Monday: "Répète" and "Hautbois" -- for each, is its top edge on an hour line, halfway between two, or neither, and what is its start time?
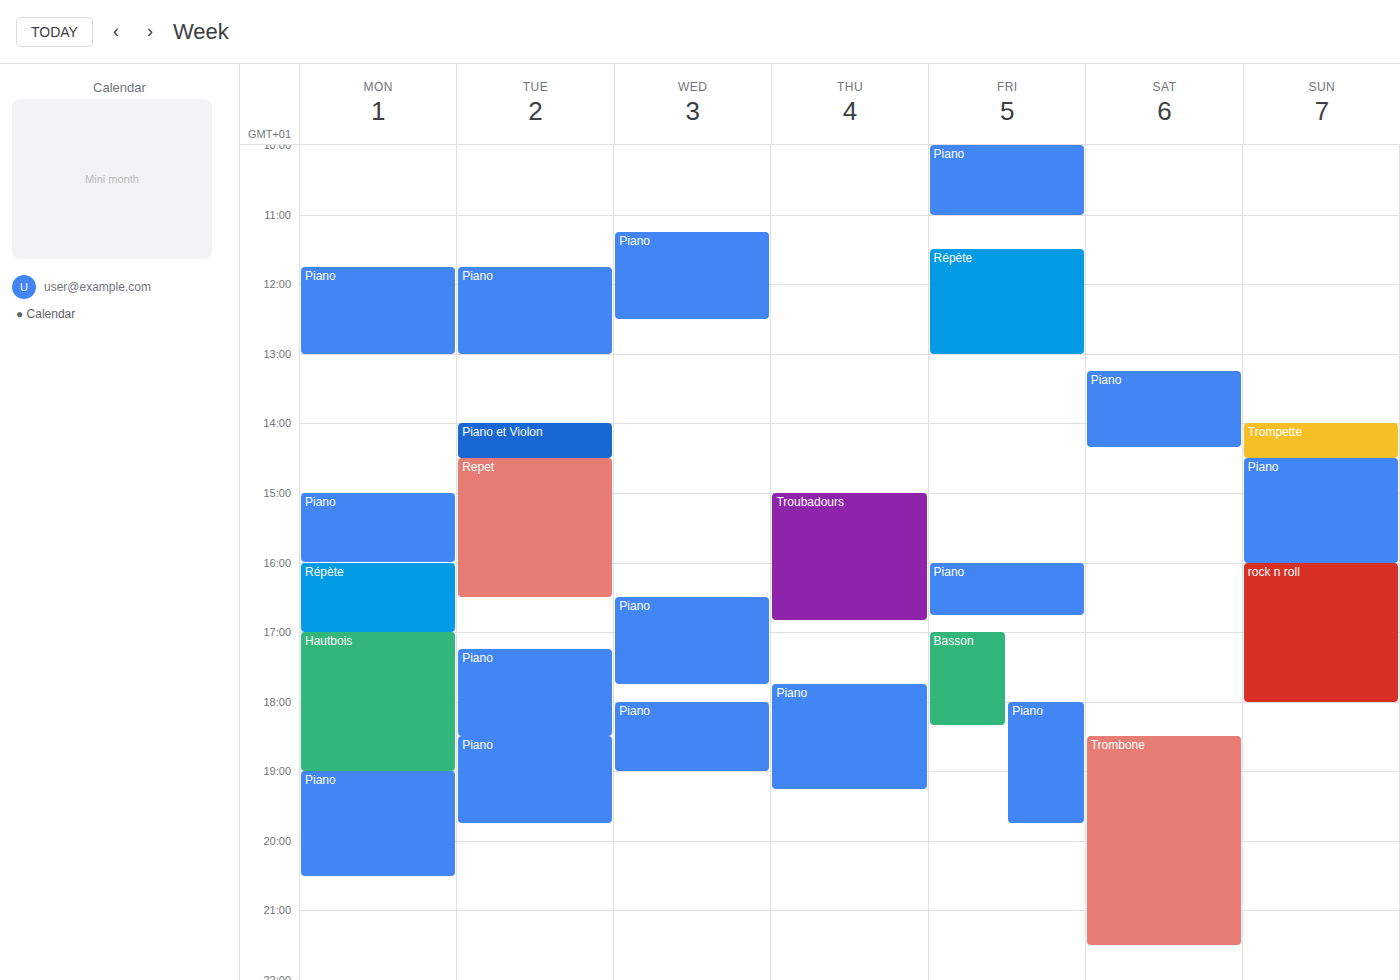
"Répète": 4:00 PM, exactly on the 4 PM line. "Hautbois": 5:00 PM, exactly on the 5 PM line.